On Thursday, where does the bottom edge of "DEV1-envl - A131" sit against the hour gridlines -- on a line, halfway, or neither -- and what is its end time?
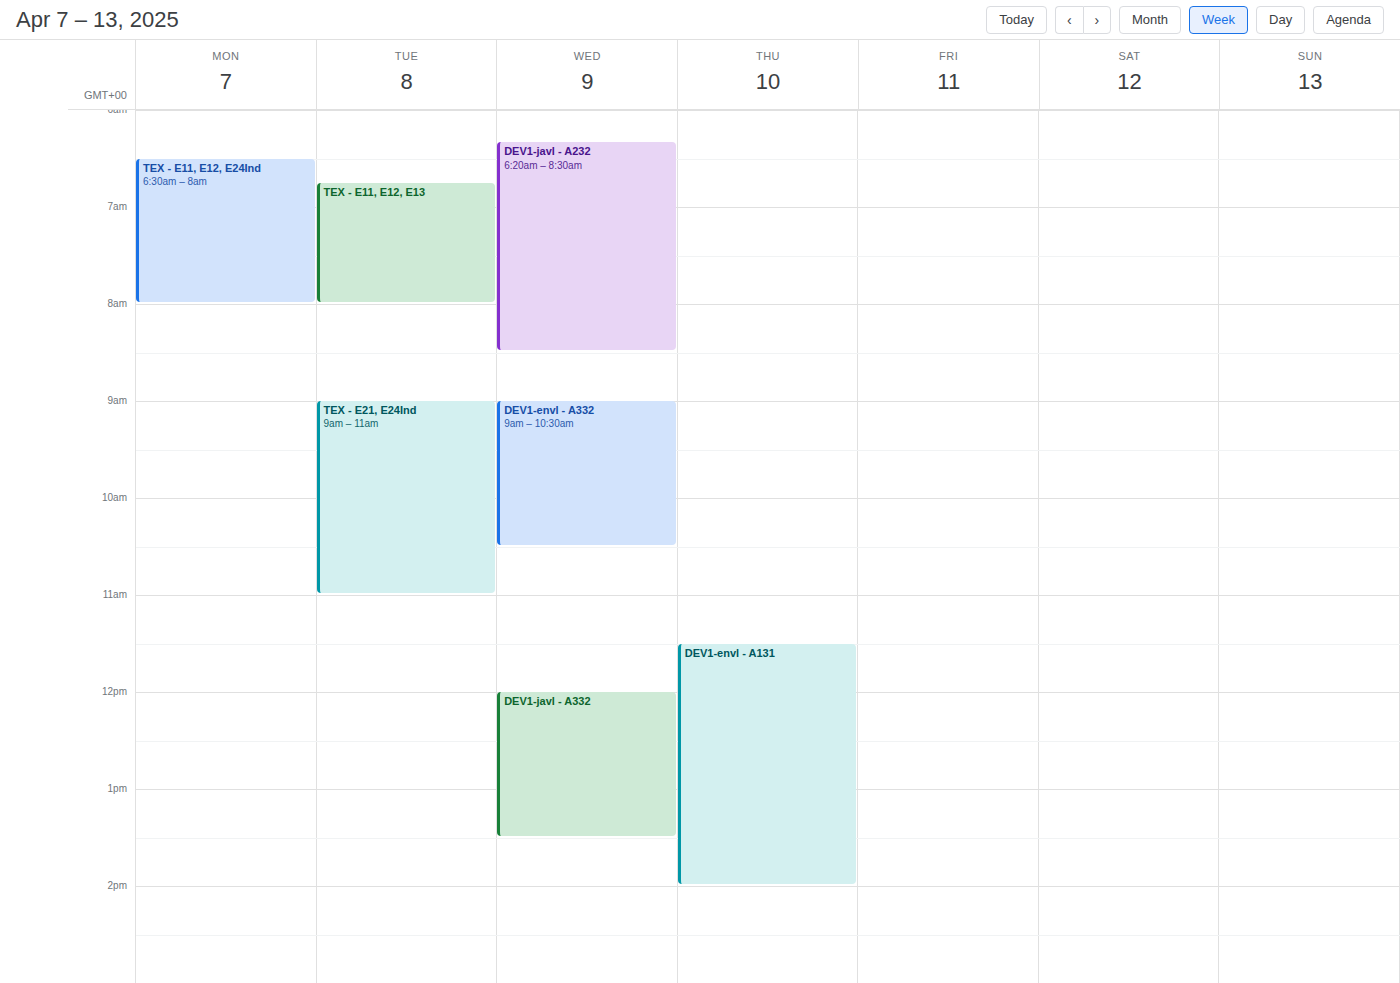
2:00 PM -- exactly on the 2 PM line.